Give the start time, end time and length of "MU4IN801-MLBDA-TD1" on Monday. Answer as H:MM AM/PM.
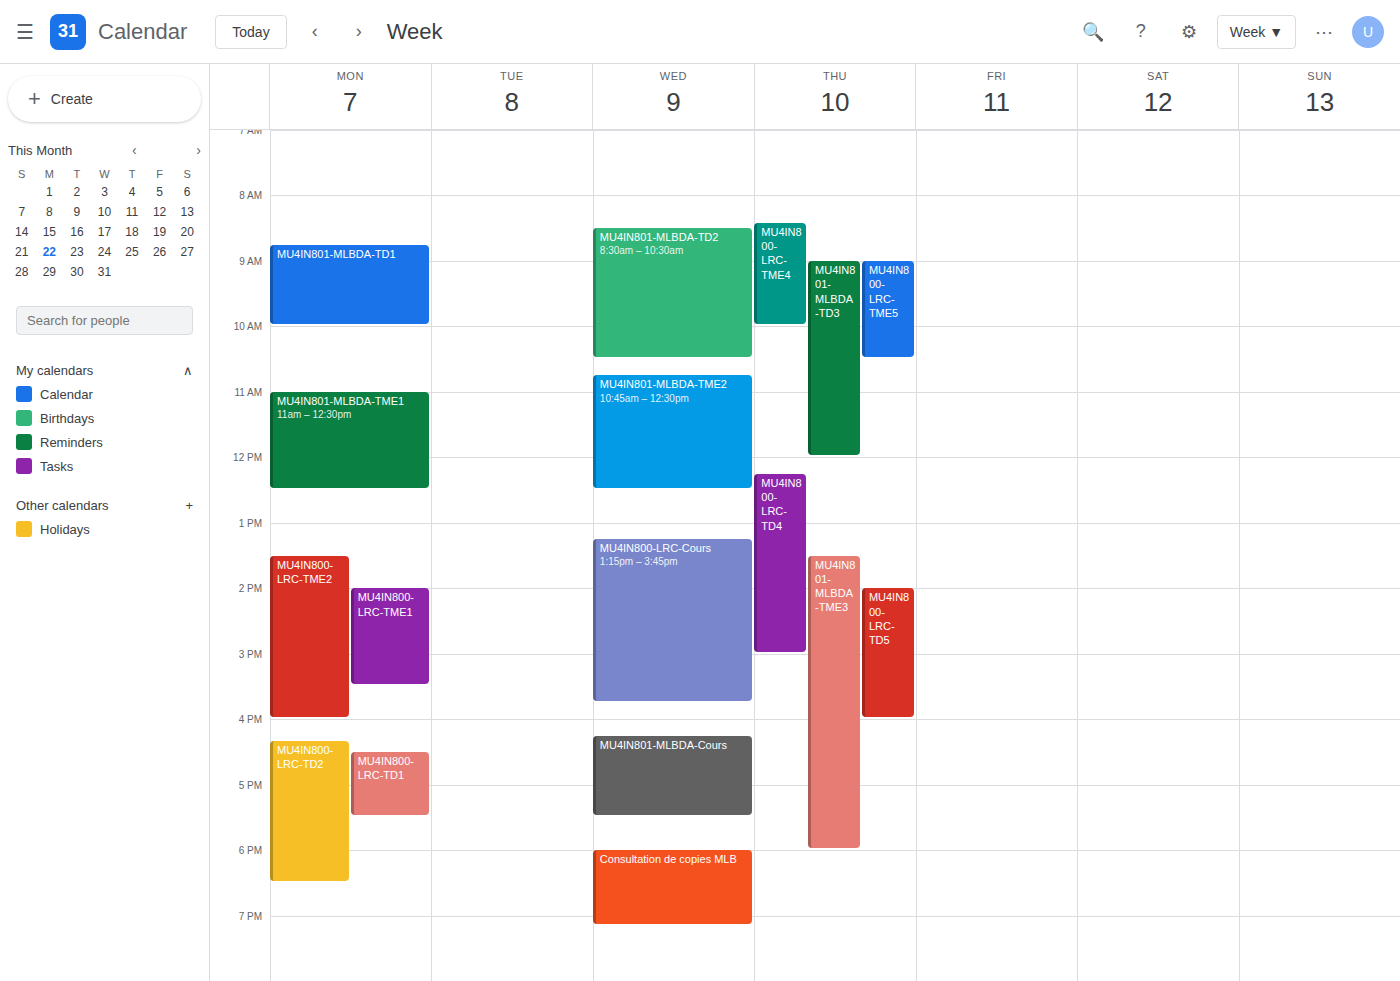
8:45 AM to 10:00 AM, 1 hour 15 minutes